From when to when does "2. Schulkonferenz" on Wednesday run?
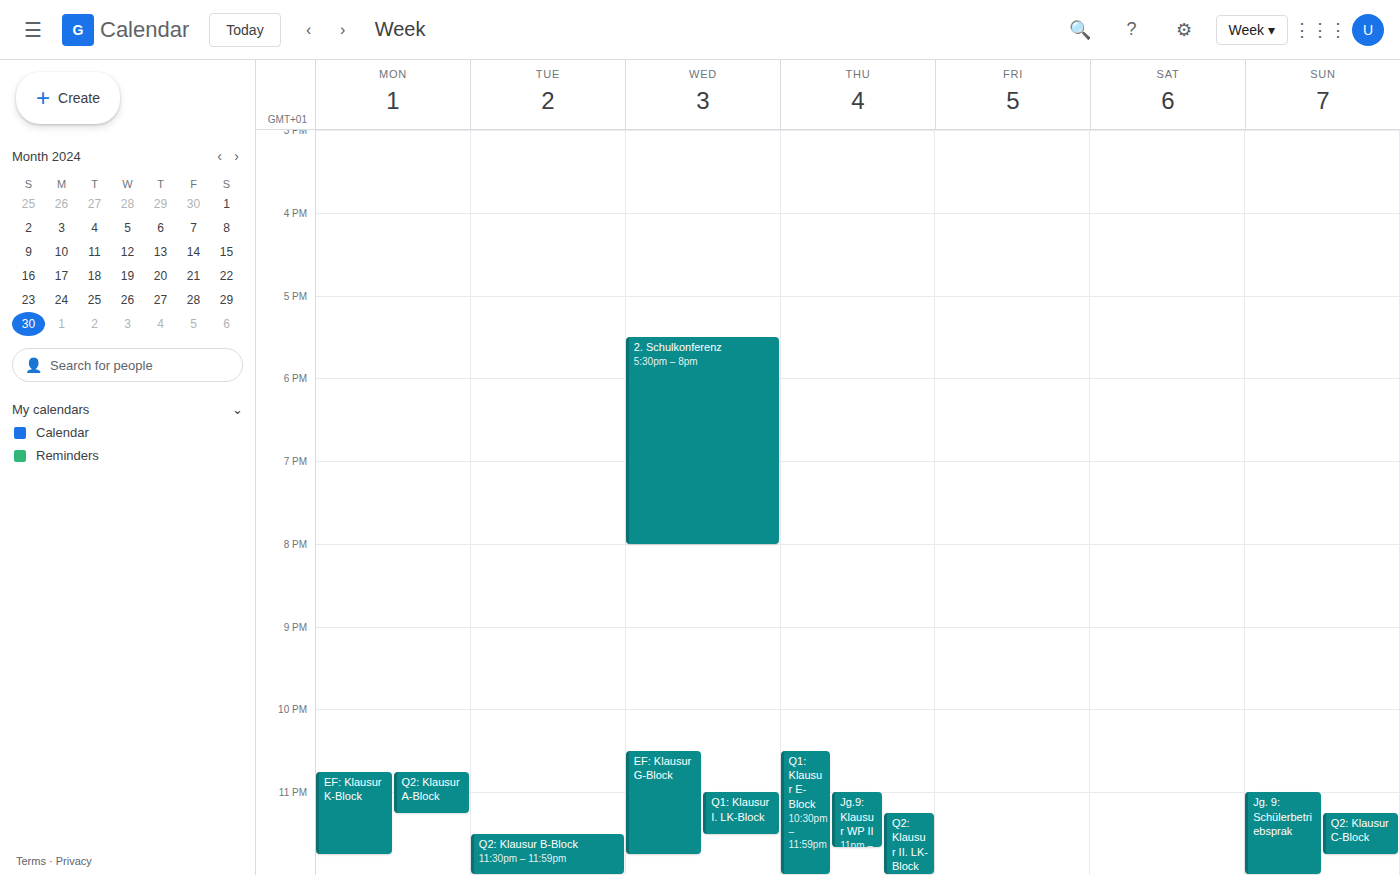
5:30 PM to 8:00 PM